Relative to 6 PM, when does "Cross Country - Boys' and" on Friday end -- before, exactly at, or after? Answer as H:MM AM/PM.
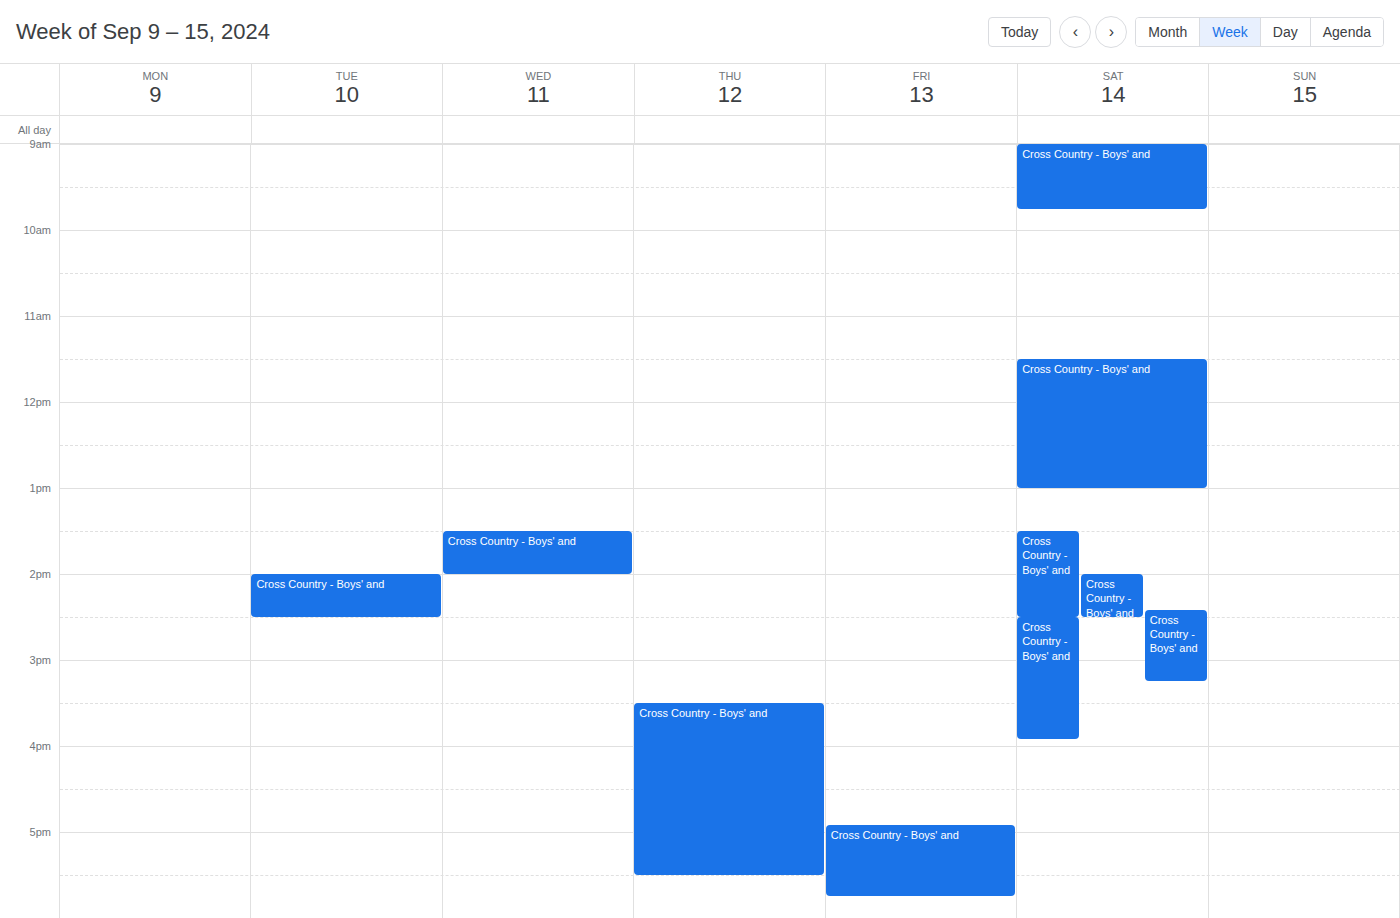
5:45 PM -- before 6 PM, 15 minutes above the 6 PM line.